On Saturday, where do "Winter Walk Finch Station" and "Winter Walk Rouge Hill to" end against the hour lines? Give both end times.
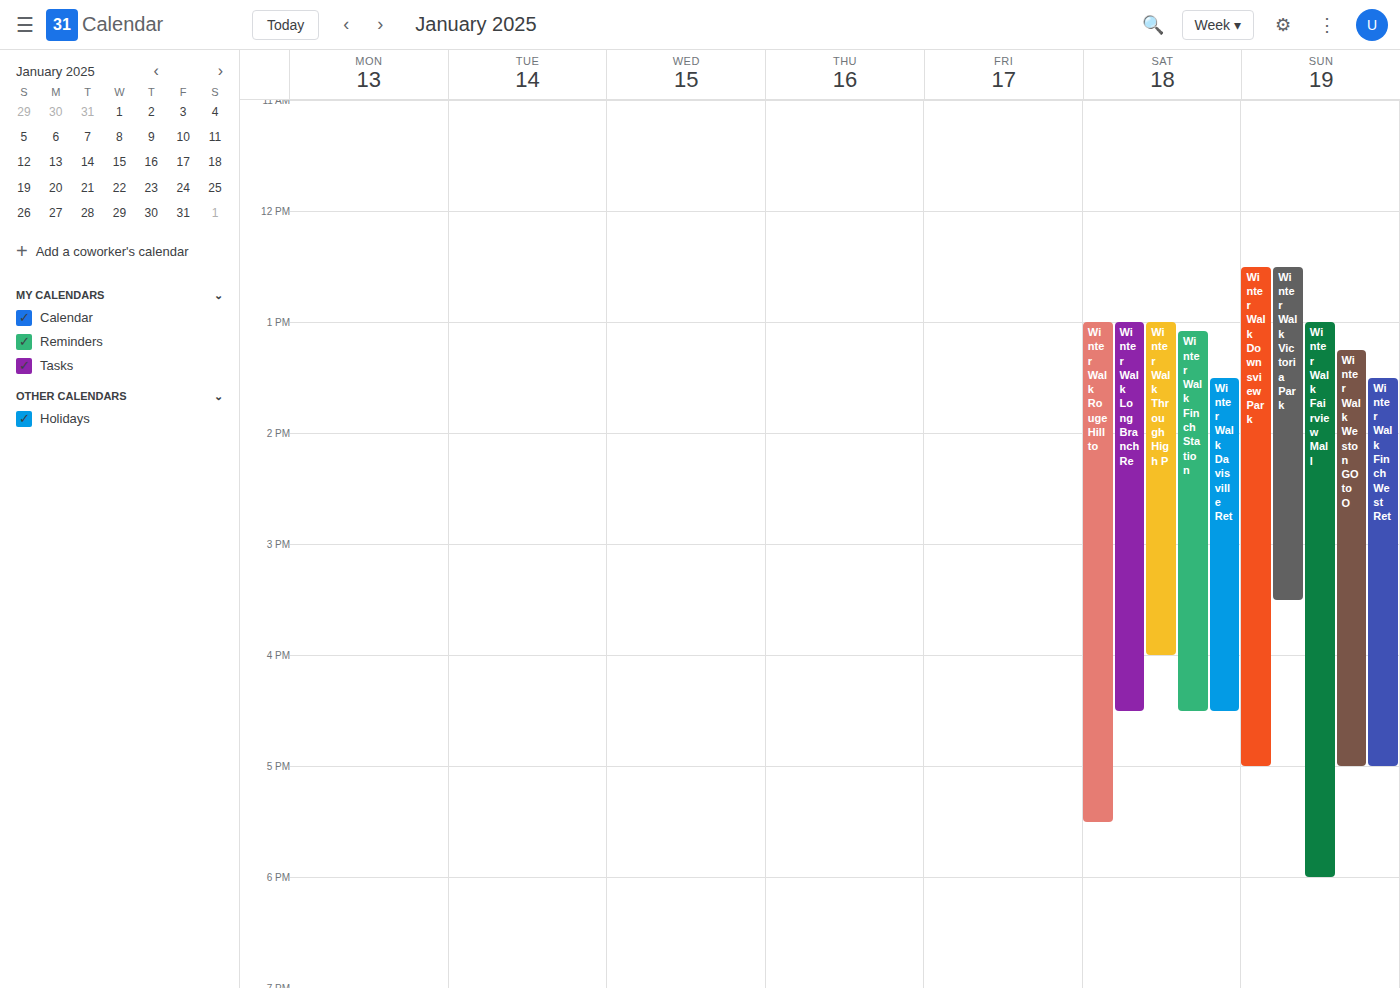
"Winter Walk Finch Station": 4:30 PM, halfway between the 4 PM and 5 PM lines. "Winter Walk Rouge Hill to": 5:30 PM, halfway between the 5 PM and 6 PM lines.